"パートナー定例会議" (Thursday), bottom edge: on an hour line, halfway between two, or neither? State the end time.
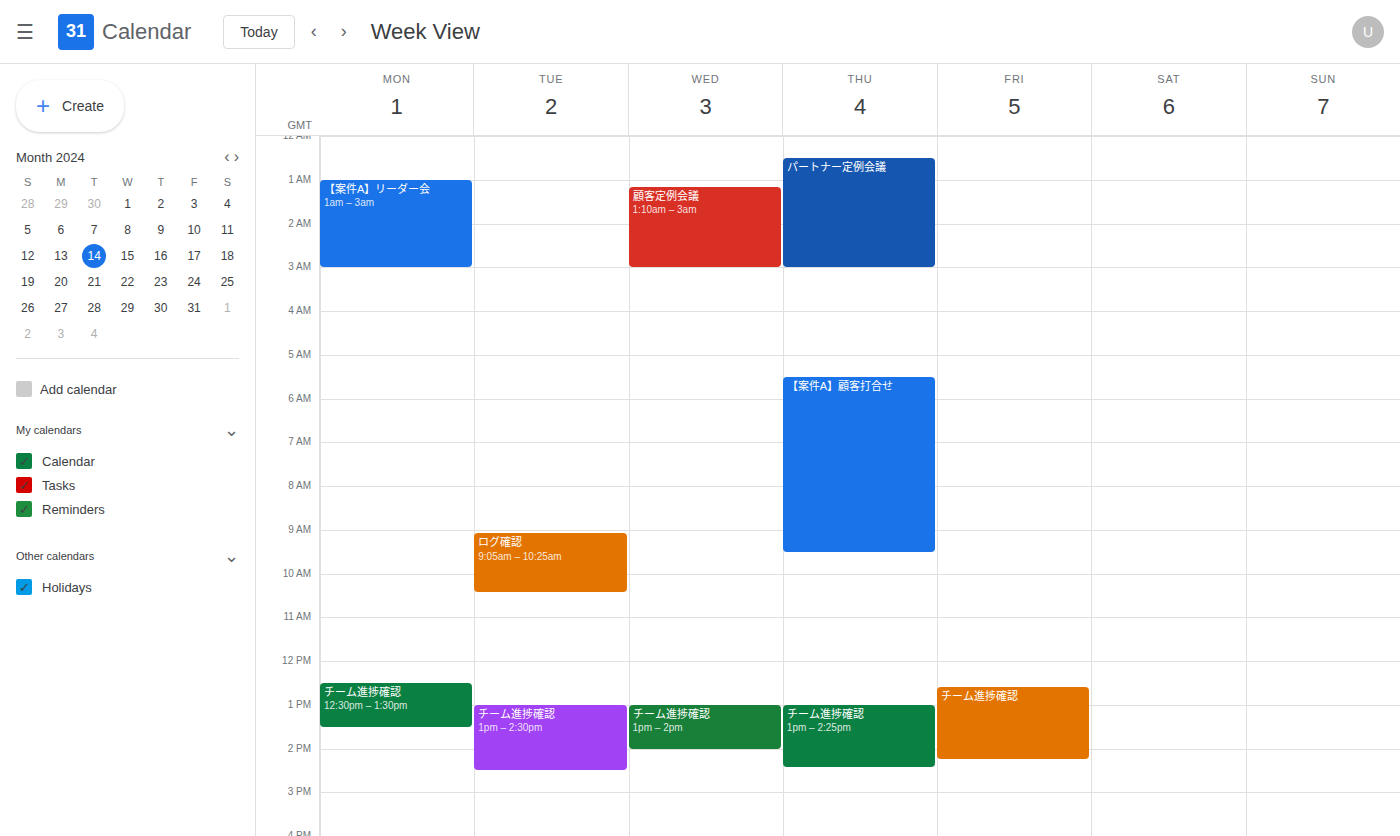
03:00 -- exactly on the 03:00 line.